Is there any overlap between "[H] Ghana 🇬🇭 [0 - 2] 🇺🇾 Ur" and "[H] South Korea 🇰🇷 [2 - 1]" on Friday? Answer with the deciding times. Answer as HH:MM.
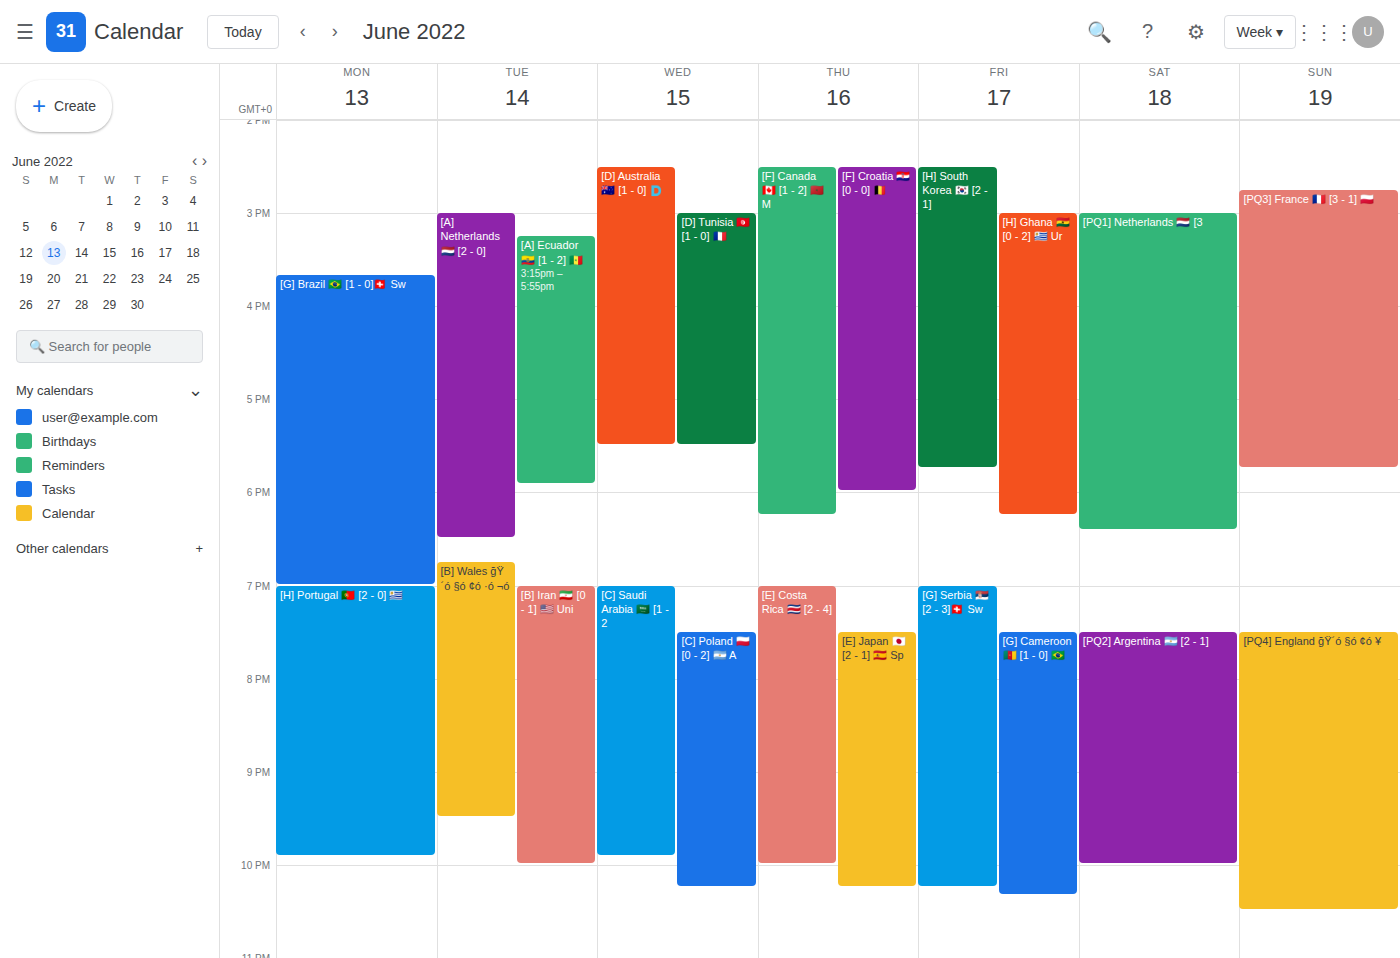
"[H] Ghana 🇬🇭 [0 - 2] 🇺🇾 Ur" starts at 15:00, before "[H] South Korea 🇰🇷 [2 - 1]" ends at 17:45 -- they overlap.